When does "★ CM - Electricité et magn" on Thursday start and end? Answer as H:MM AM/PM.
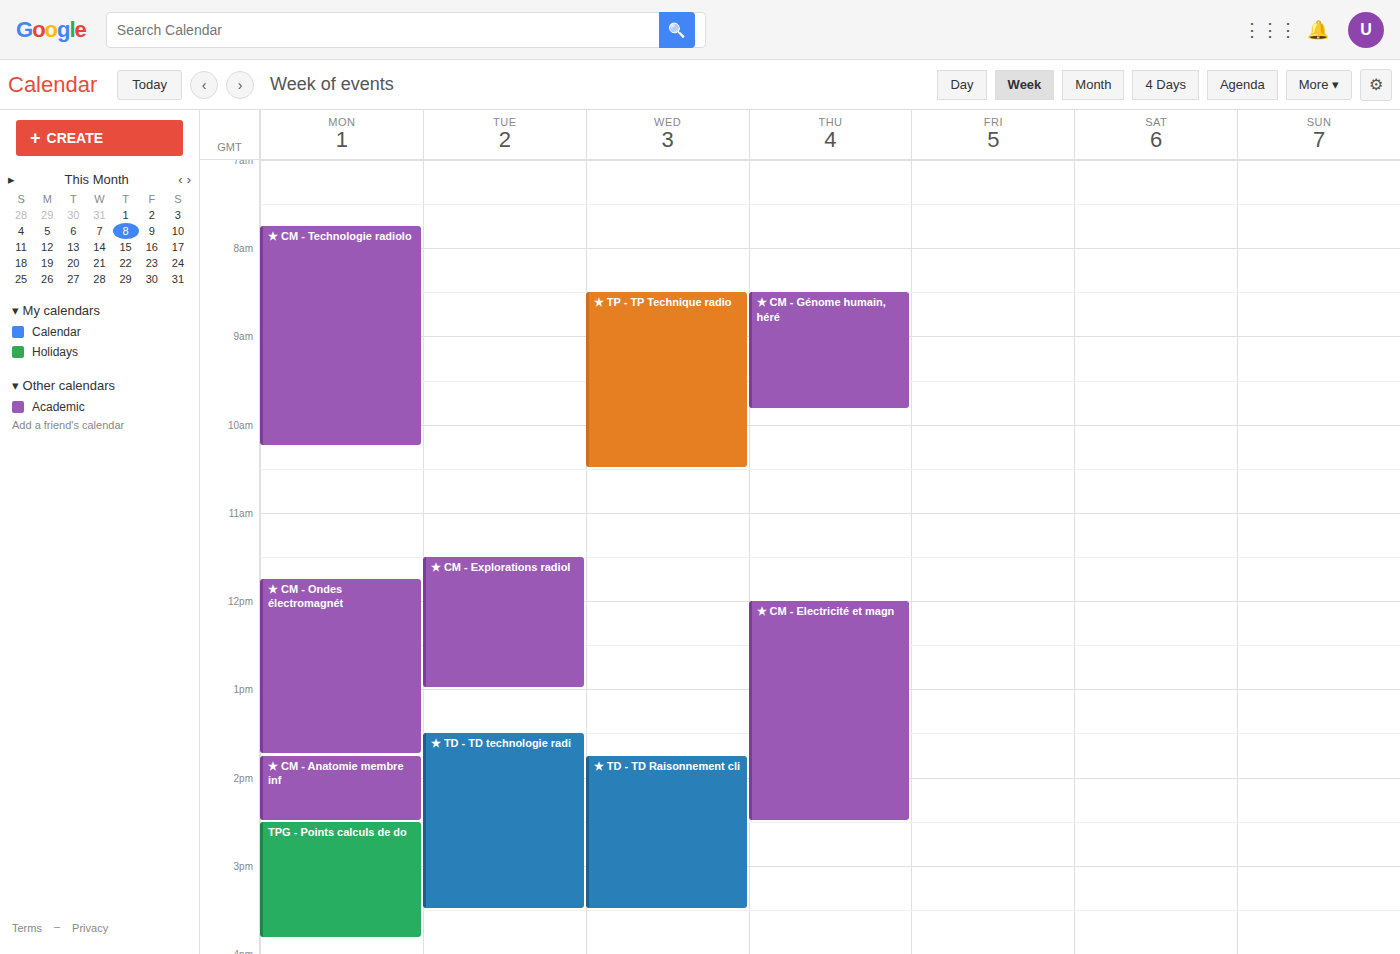
12:00 PM to 2:30 PM